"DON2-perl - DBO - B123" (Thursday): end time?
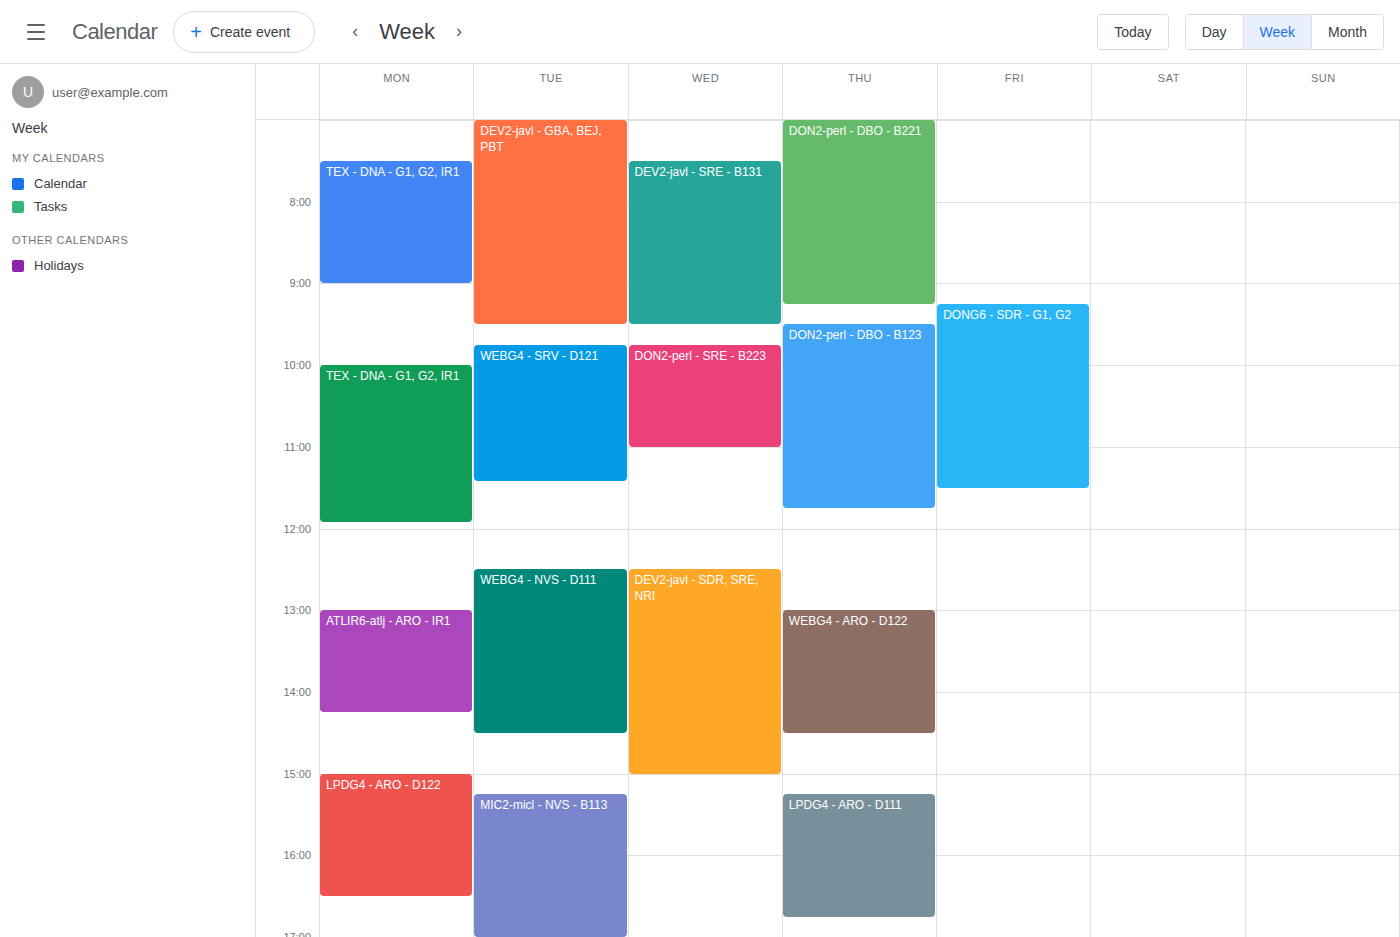
11:45 AM